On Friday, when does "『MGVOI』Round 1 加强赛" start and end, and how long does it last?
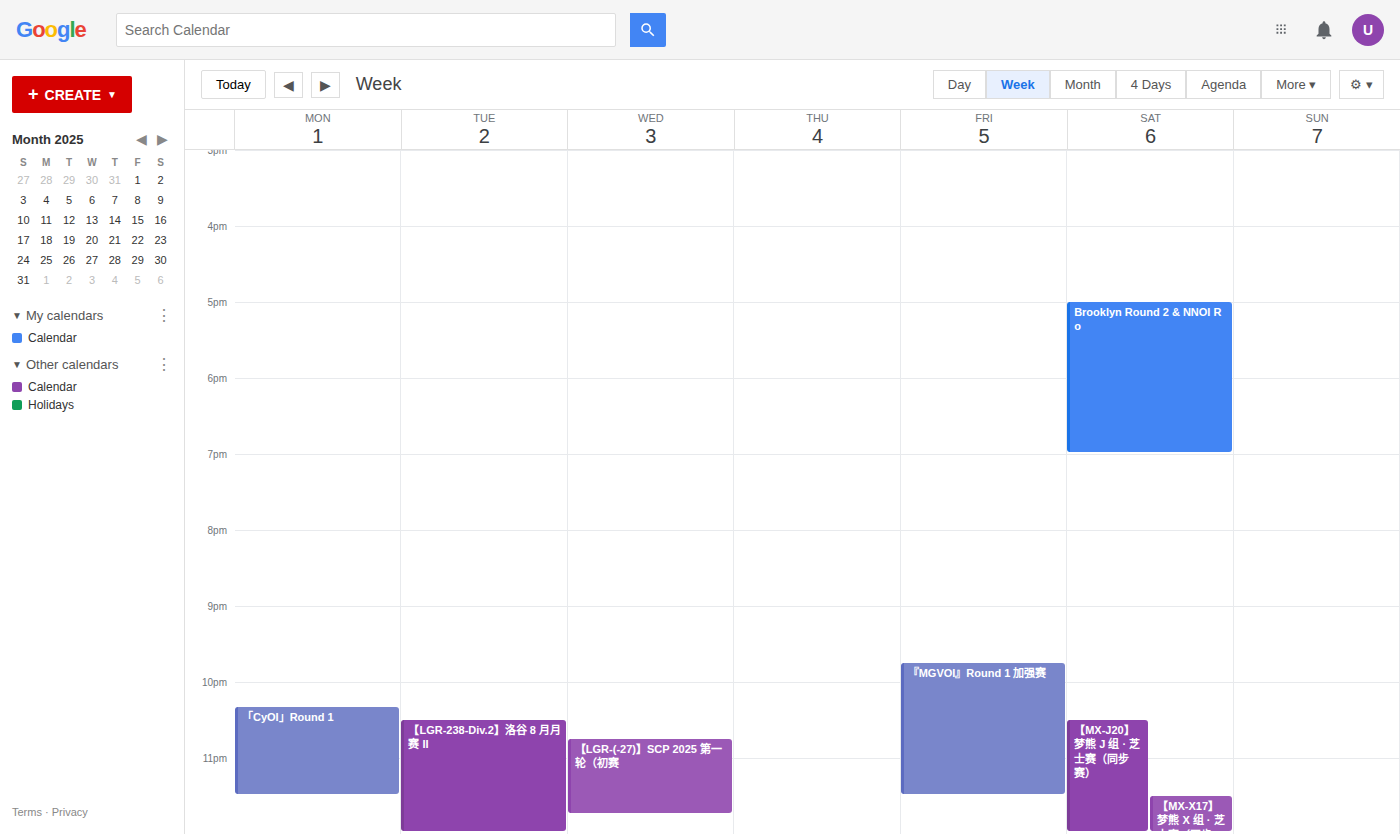
21:45 to 23:30, 1 hour 45 minutes